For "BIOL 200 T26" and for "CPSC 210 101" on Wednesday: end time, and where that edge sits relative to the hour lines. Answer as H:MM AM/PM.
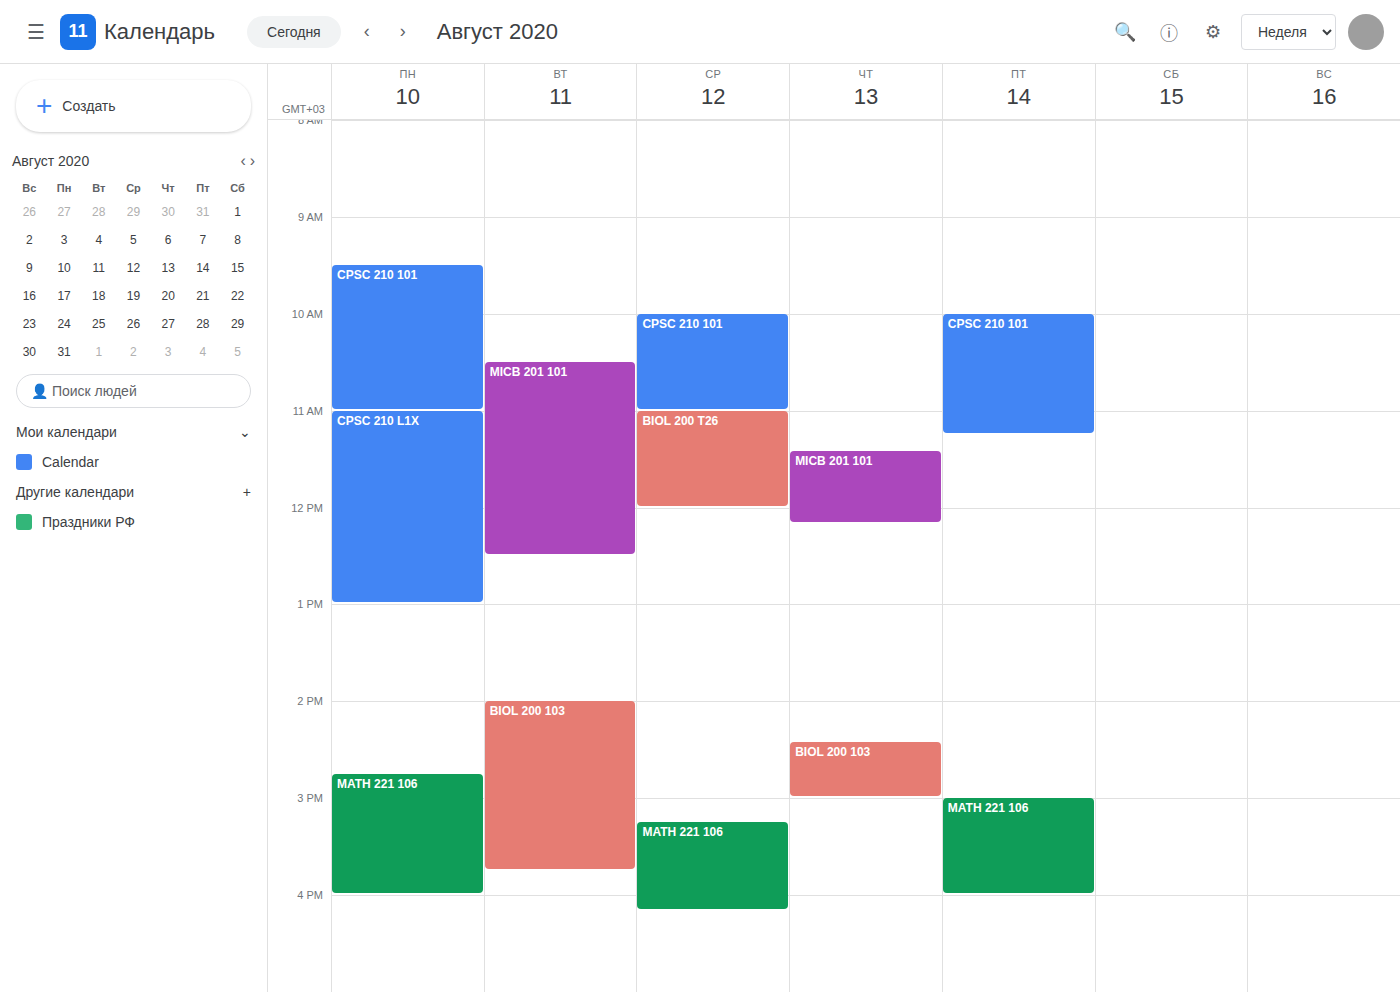
"BIOL 200 T26": 12:00 PM, exactly on the 12 PM line. "CPSC 210 101": 11:00 AM, exactly on the 11 AM line.